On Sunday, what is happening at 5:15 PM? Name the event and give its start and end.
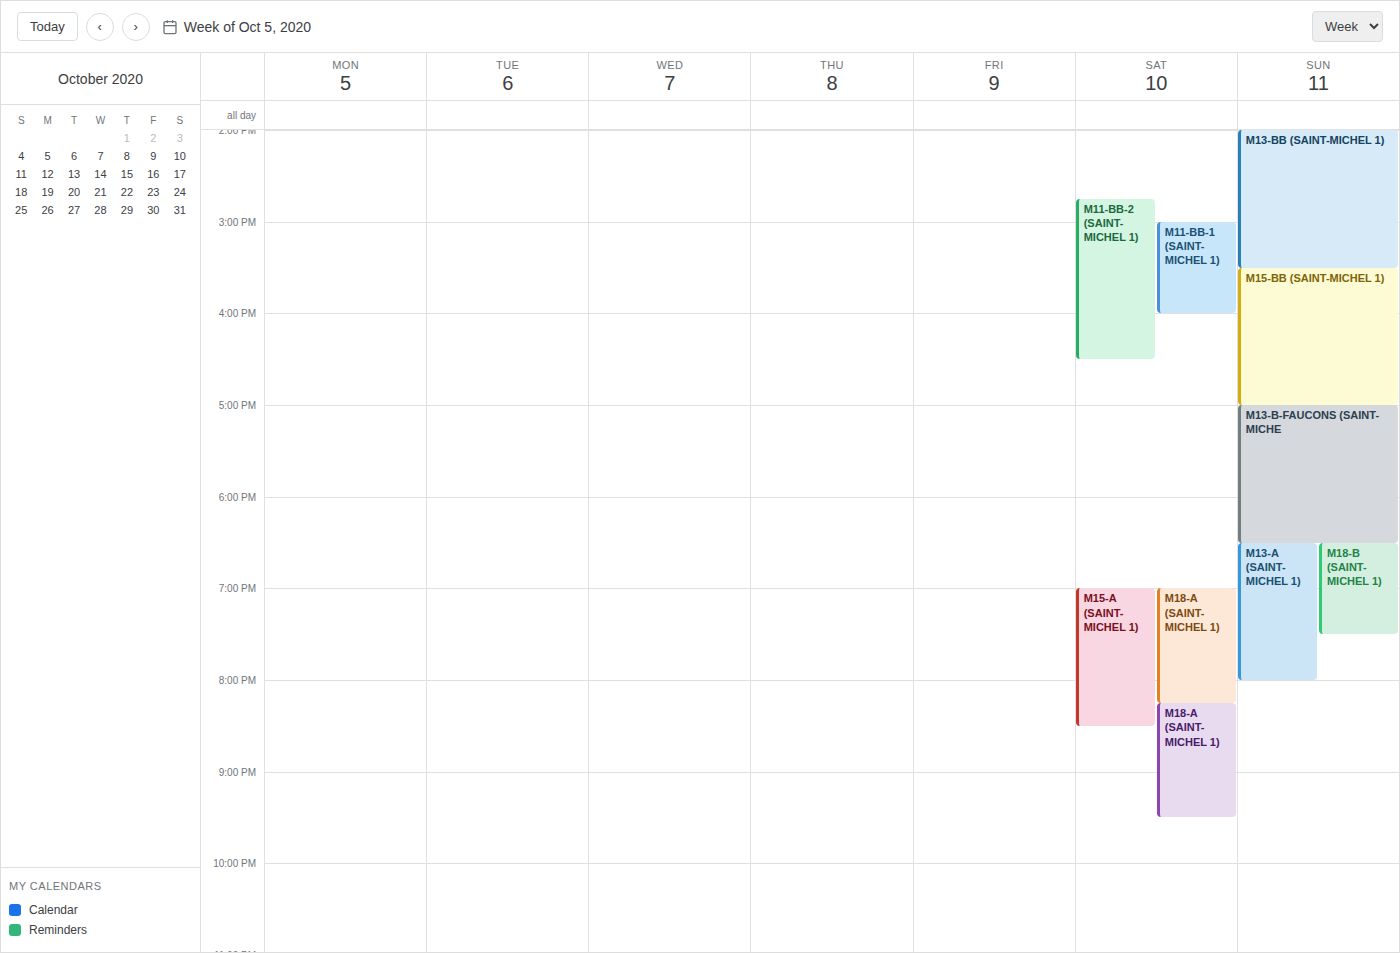
"M13-B-FAUCONS (SAINT-MICHE", 5:00 PM to 6:30 PM